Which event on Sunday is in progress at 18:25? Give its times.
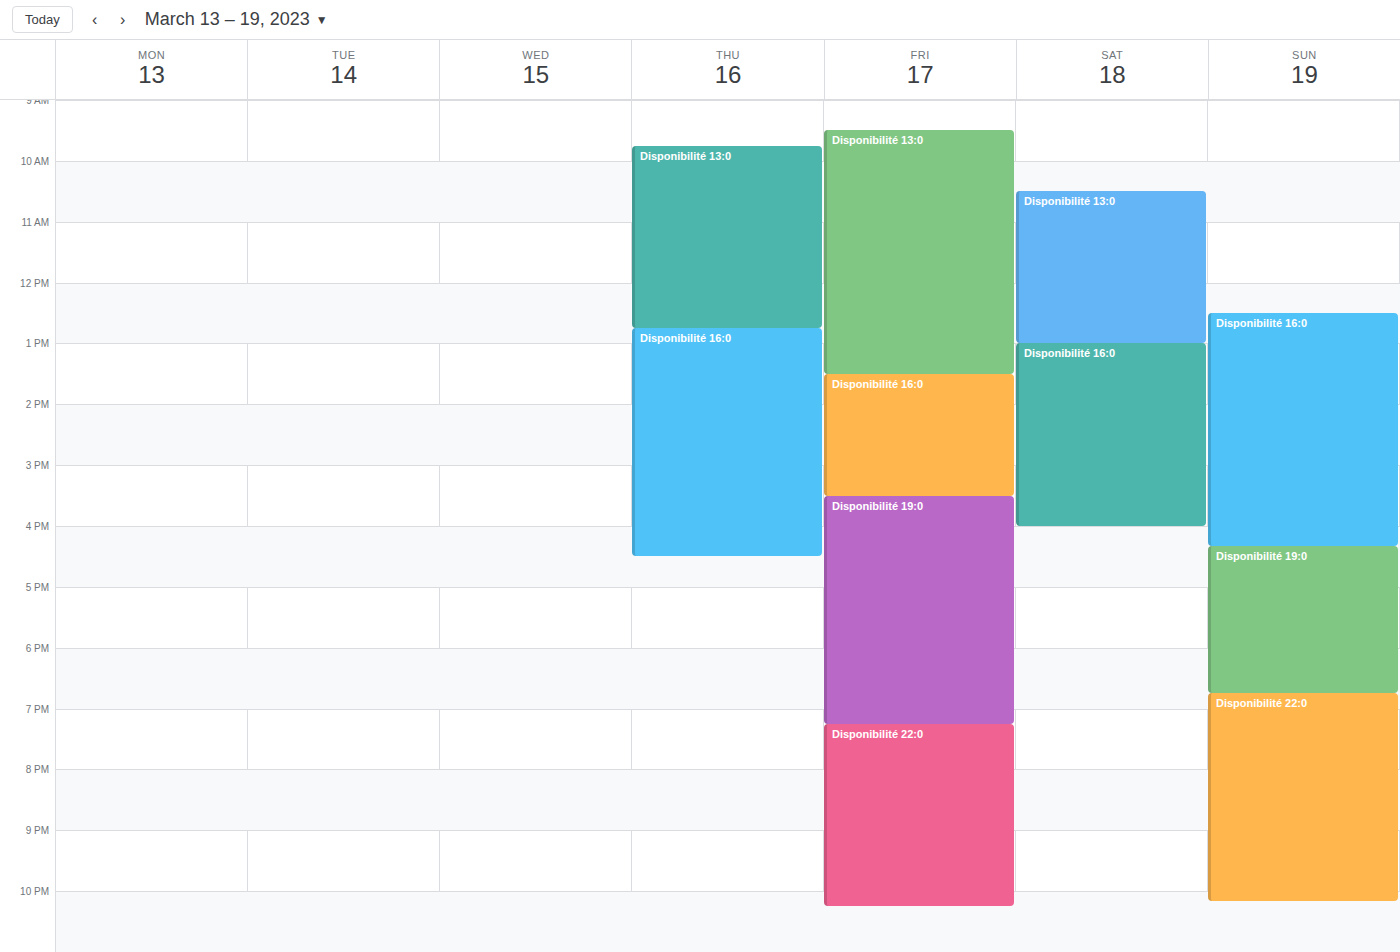
"Disponibilité 19:0", 16:20 to 18:45